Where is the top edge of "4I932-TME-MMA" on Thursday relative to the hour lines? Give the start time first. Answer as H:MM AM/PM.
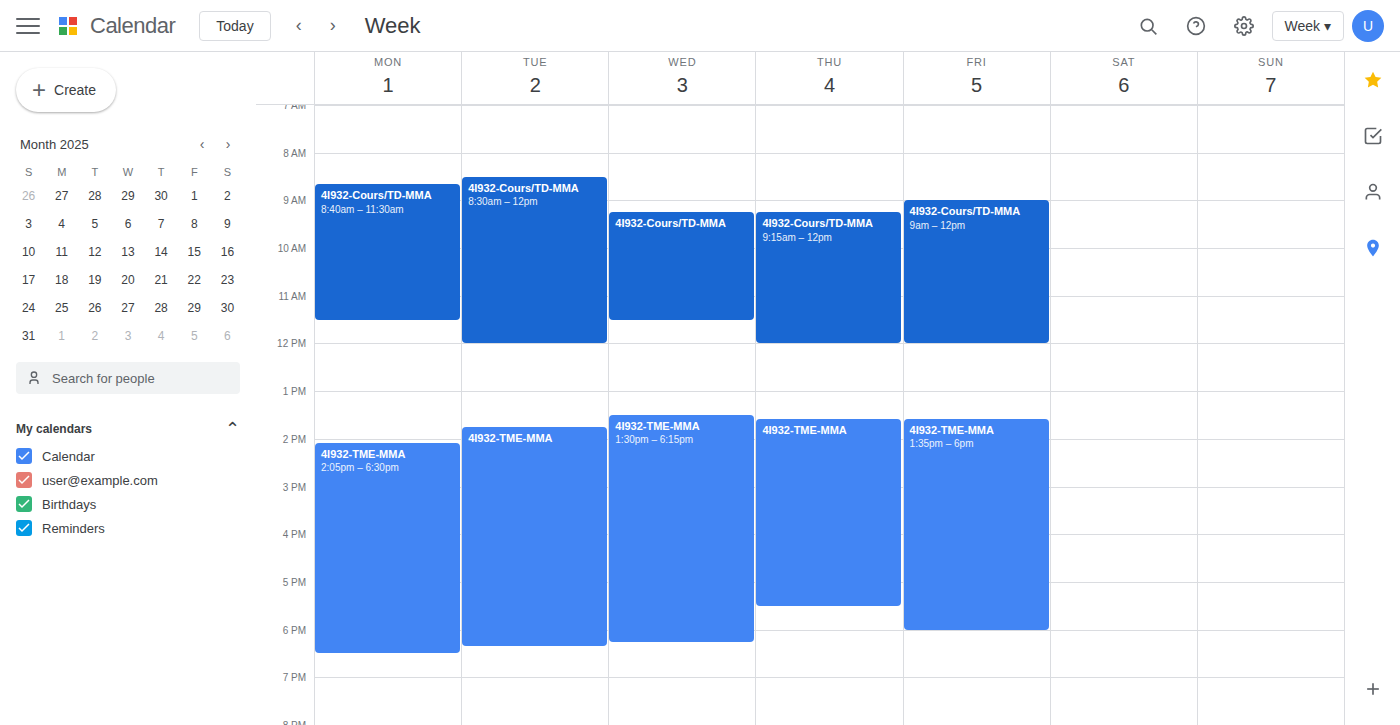
1:35 PM -- neither: 35 minutes below the 1 PM line and 25 minutes above the 2 PM line.